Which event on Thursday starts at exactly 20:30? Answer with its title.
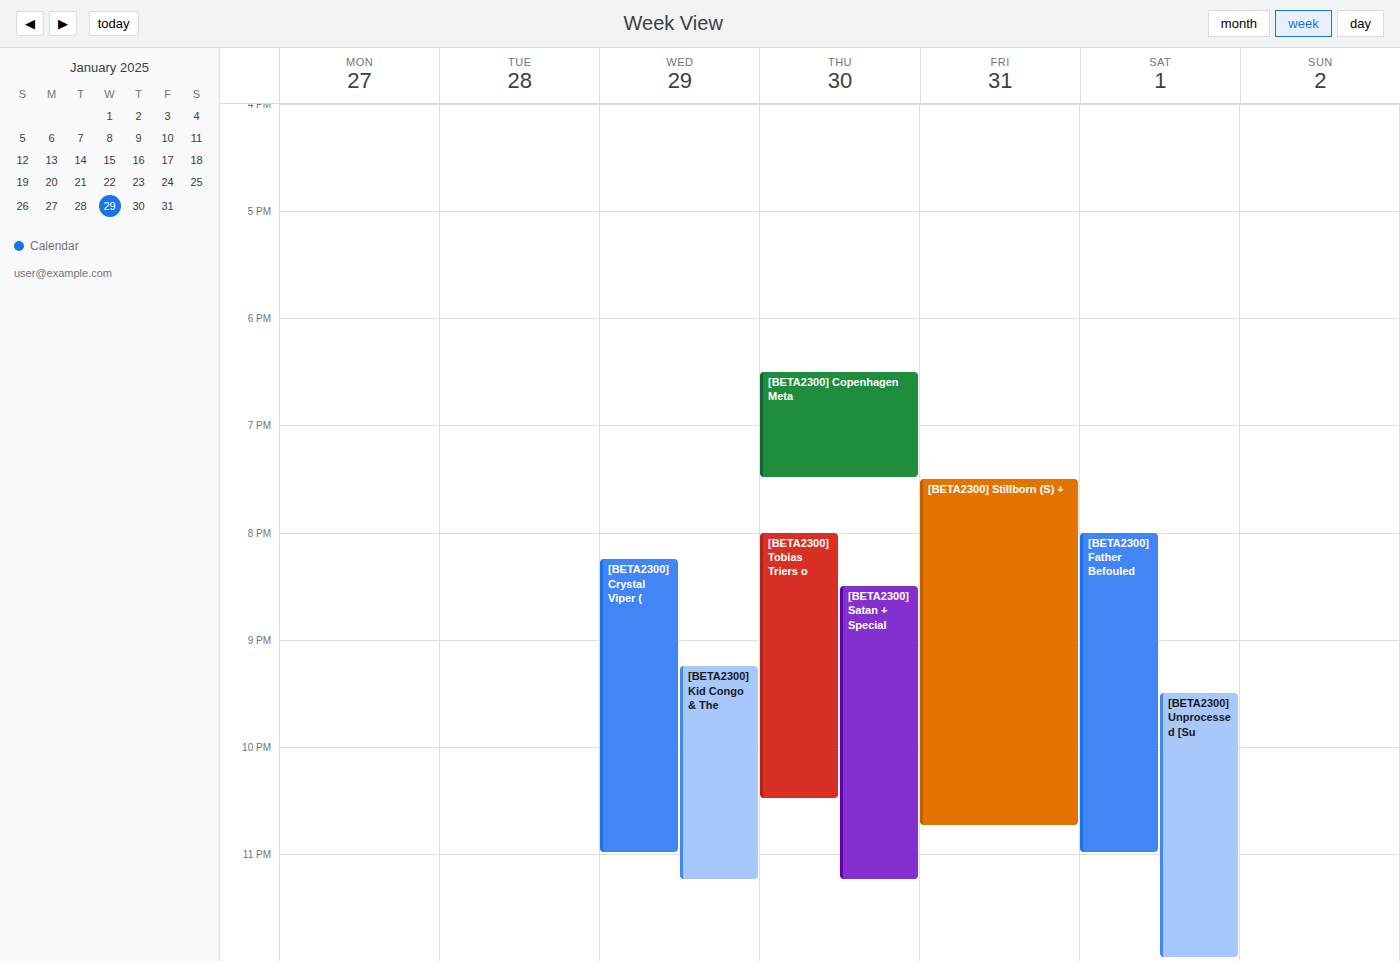
"[BETA2300] Satan + Special"